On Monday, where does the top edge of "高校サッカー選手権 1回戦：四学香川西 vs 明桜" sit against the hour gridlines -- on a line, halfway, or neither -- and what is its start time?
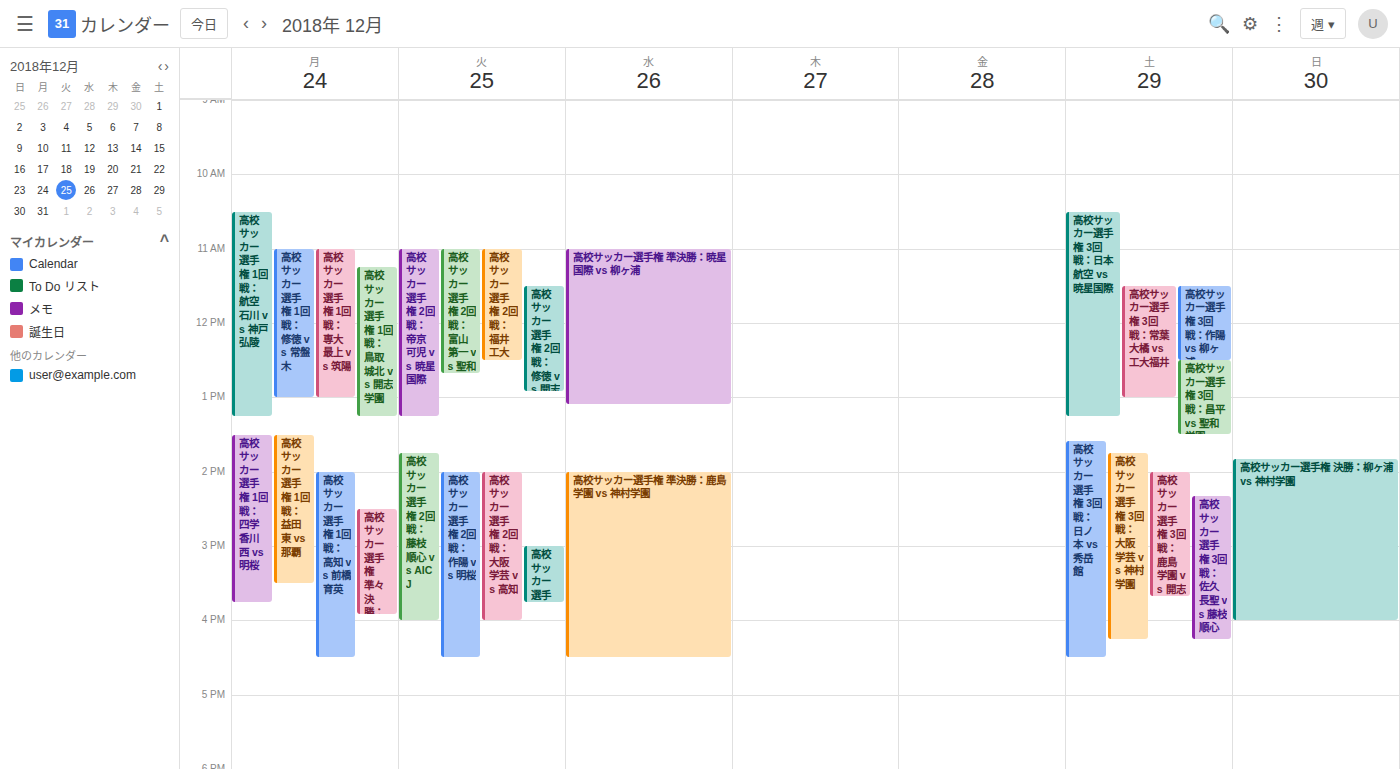
1:30 PM -- halfway between the 1 PM and 2 PM lines.